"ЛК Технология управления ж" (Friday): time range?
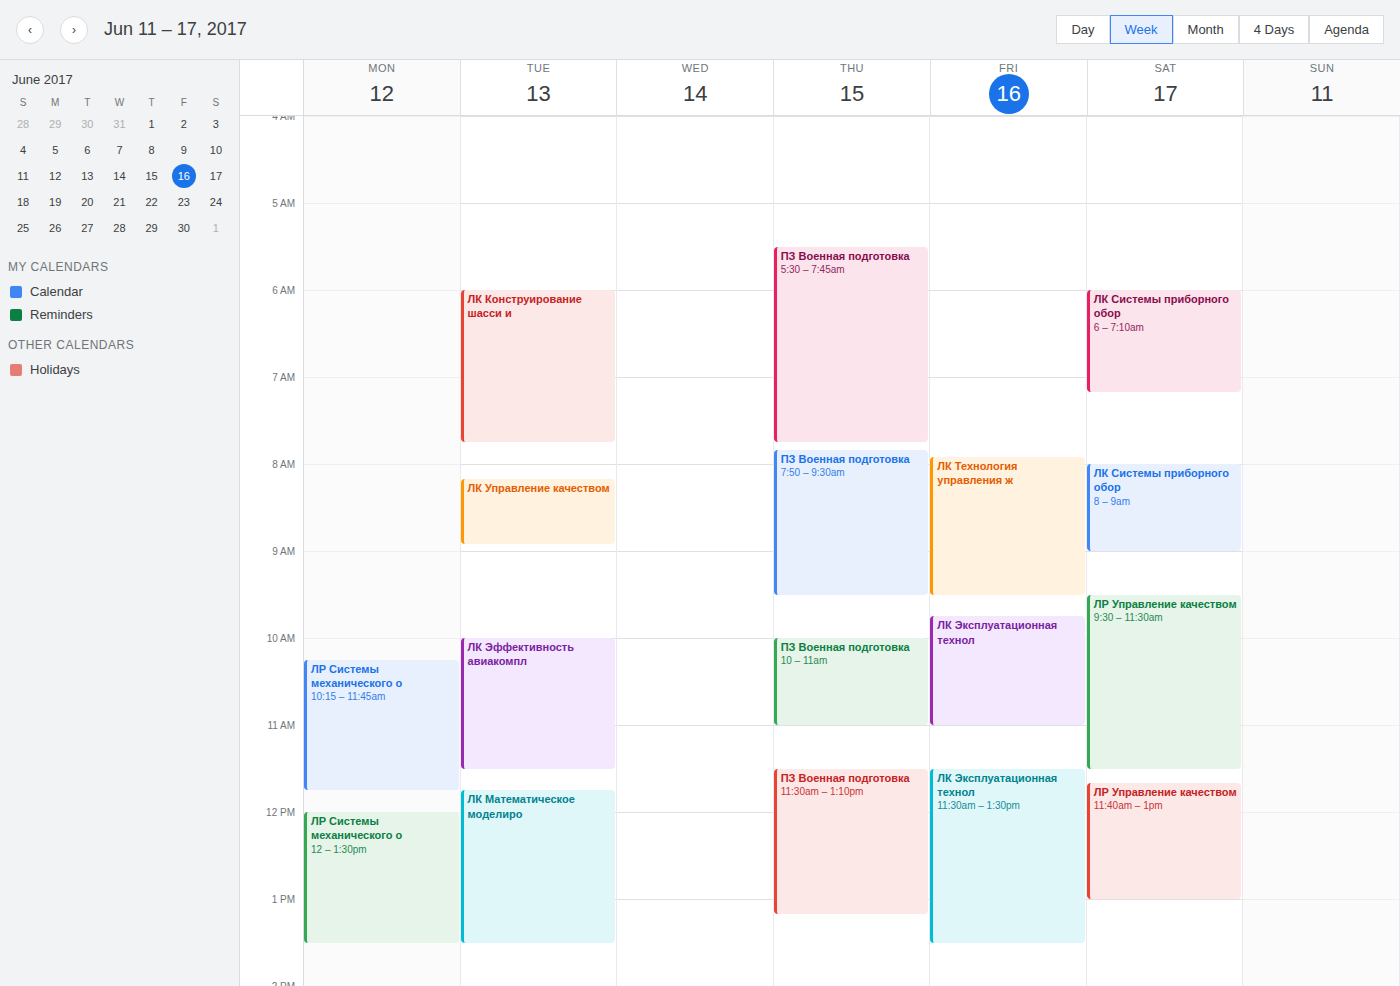
7:55 AM to 9:30 AM